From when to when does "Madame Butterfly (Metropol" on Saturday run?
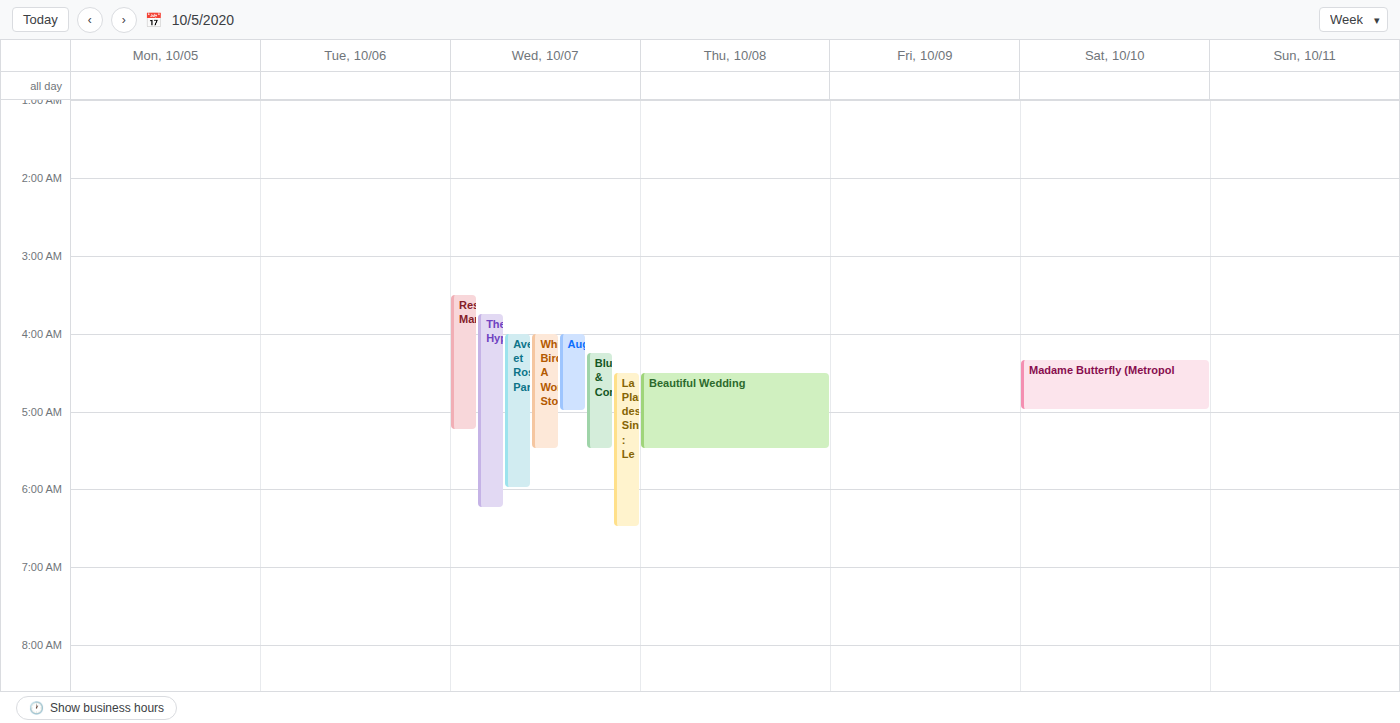
4:20 AM to 5:00 AM